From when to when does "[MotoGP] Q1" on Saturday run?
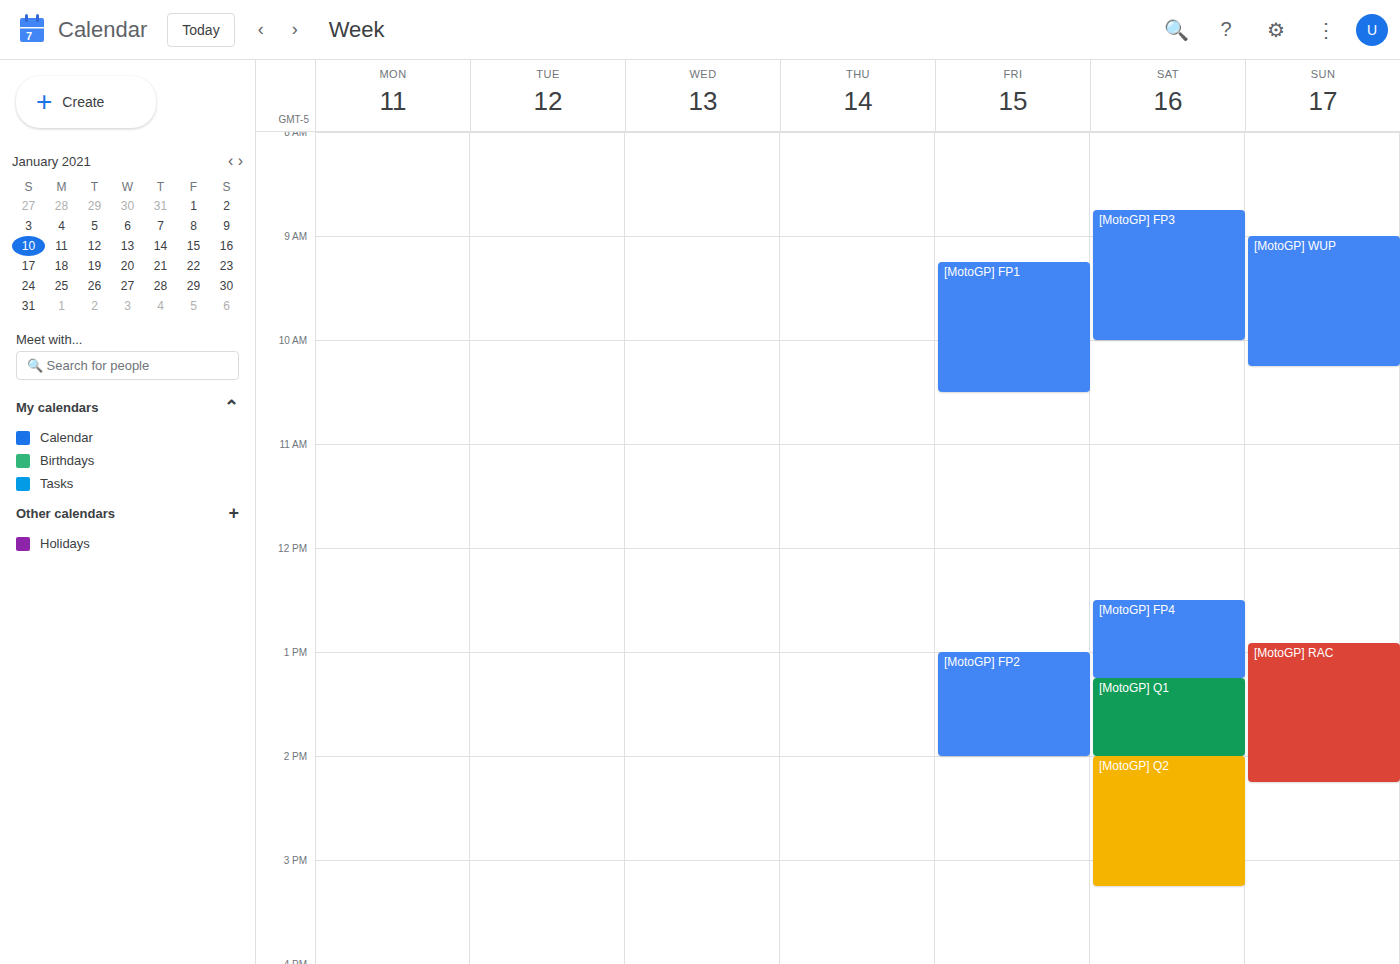
1:15 PM to 2:00 PM